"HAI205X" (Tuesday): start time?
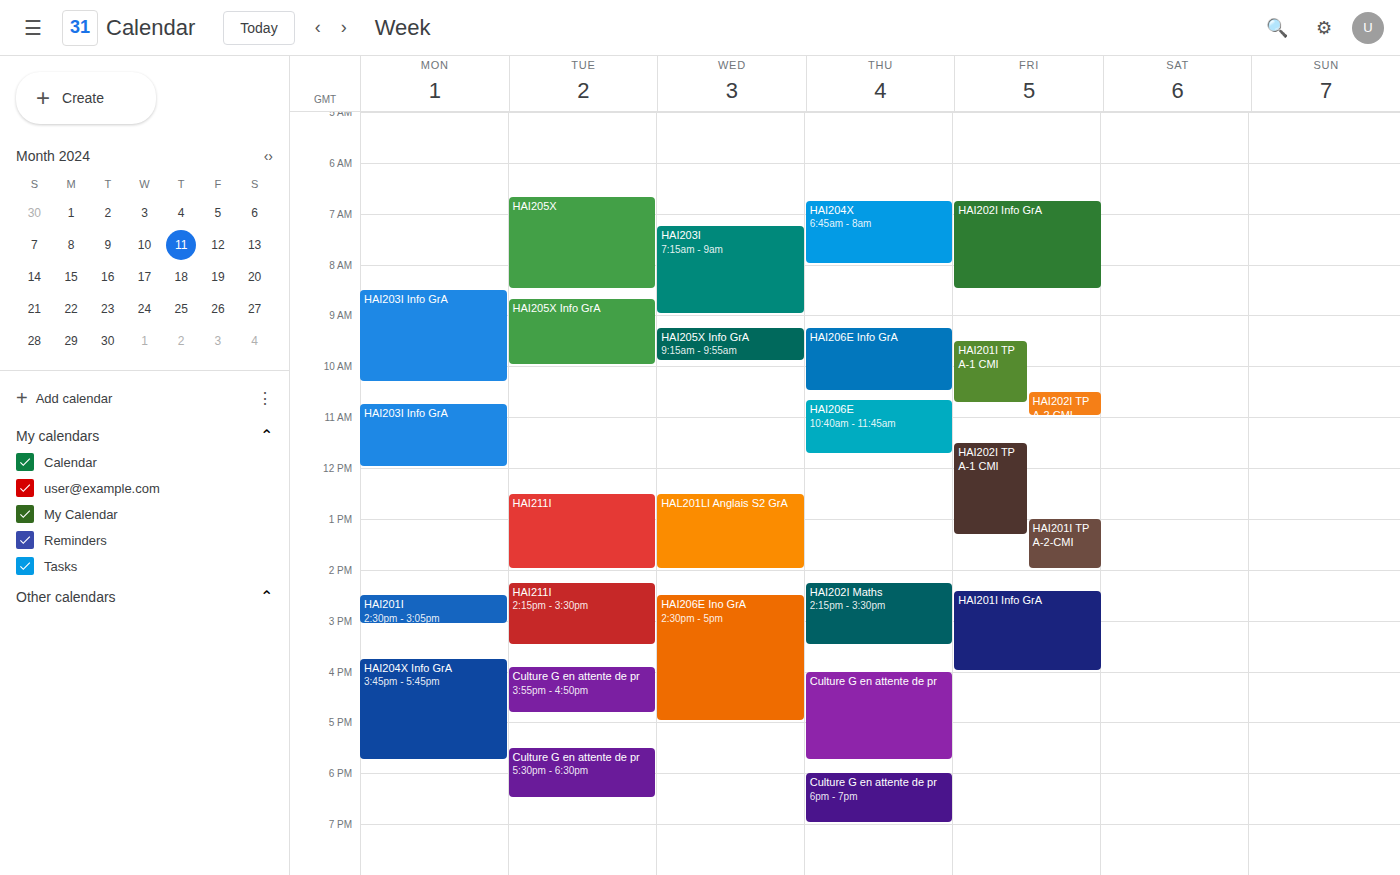
6:40 AM